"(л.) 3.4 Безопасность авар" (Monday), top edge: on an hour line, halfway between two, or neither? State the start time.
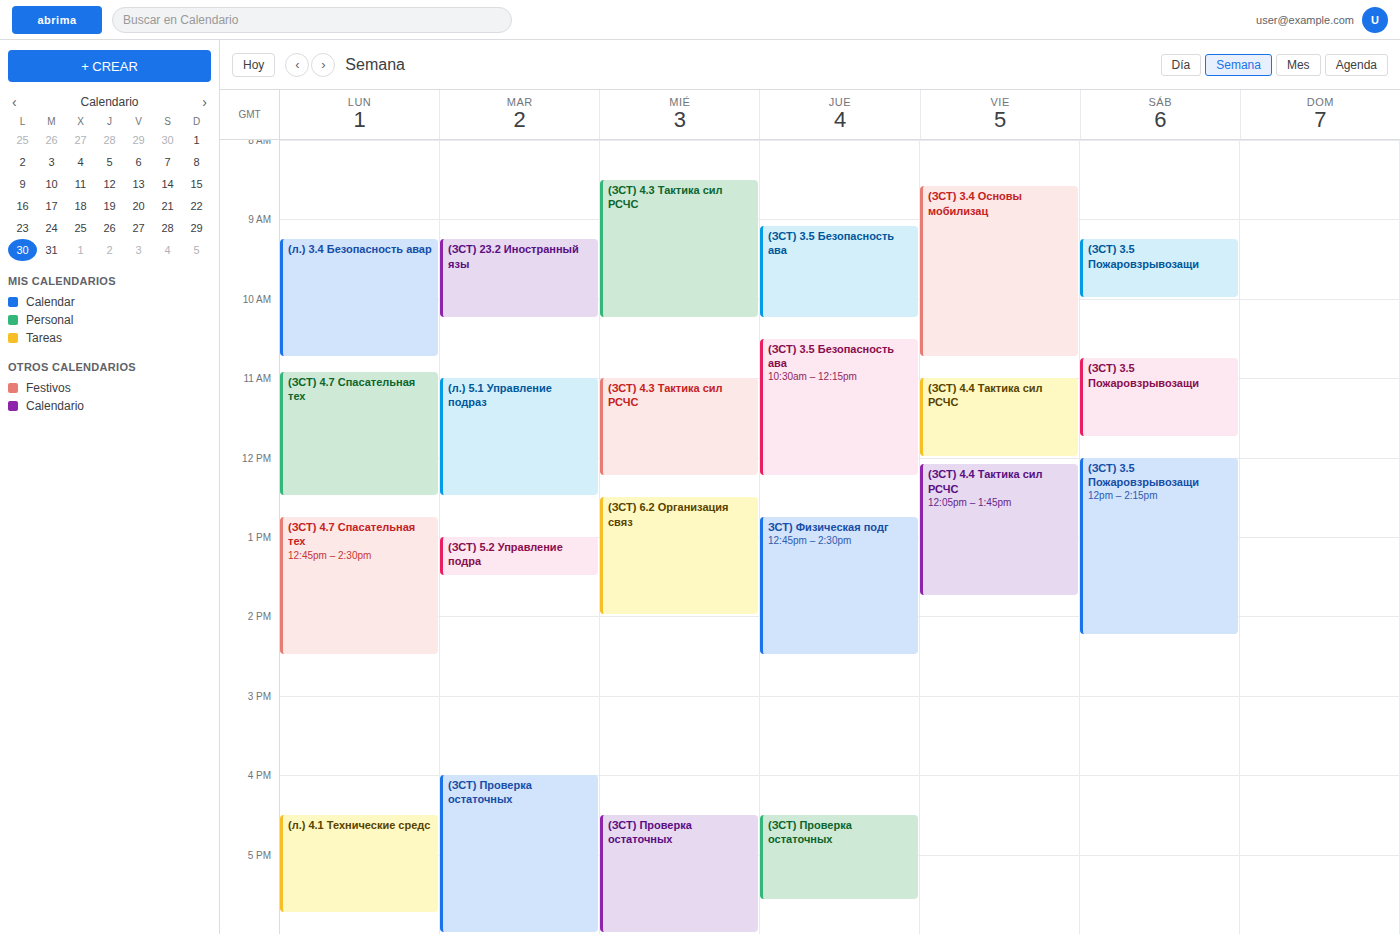
9:15 AM -- neither: a quarter of the way from the 9 AM line to the 10 AM line.